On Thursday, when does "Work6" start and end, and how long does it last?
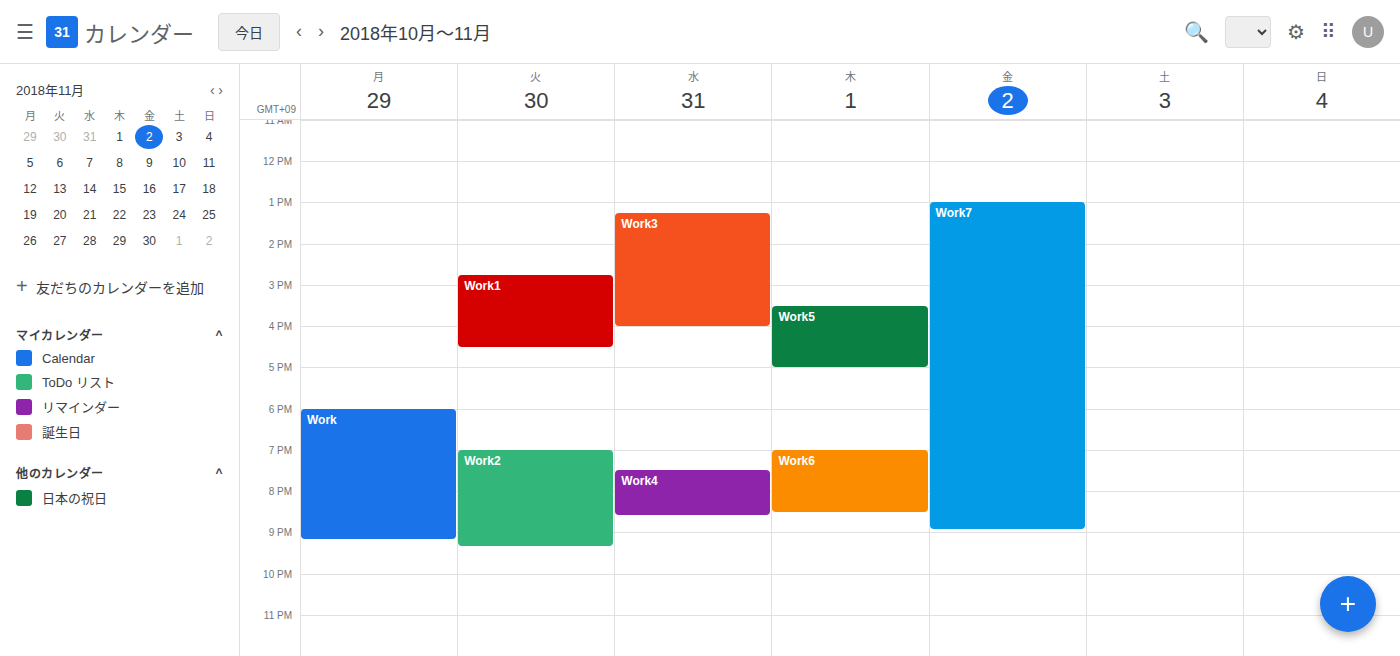
7:00 PM to 8:30 PM, 1 hour 30 minutes